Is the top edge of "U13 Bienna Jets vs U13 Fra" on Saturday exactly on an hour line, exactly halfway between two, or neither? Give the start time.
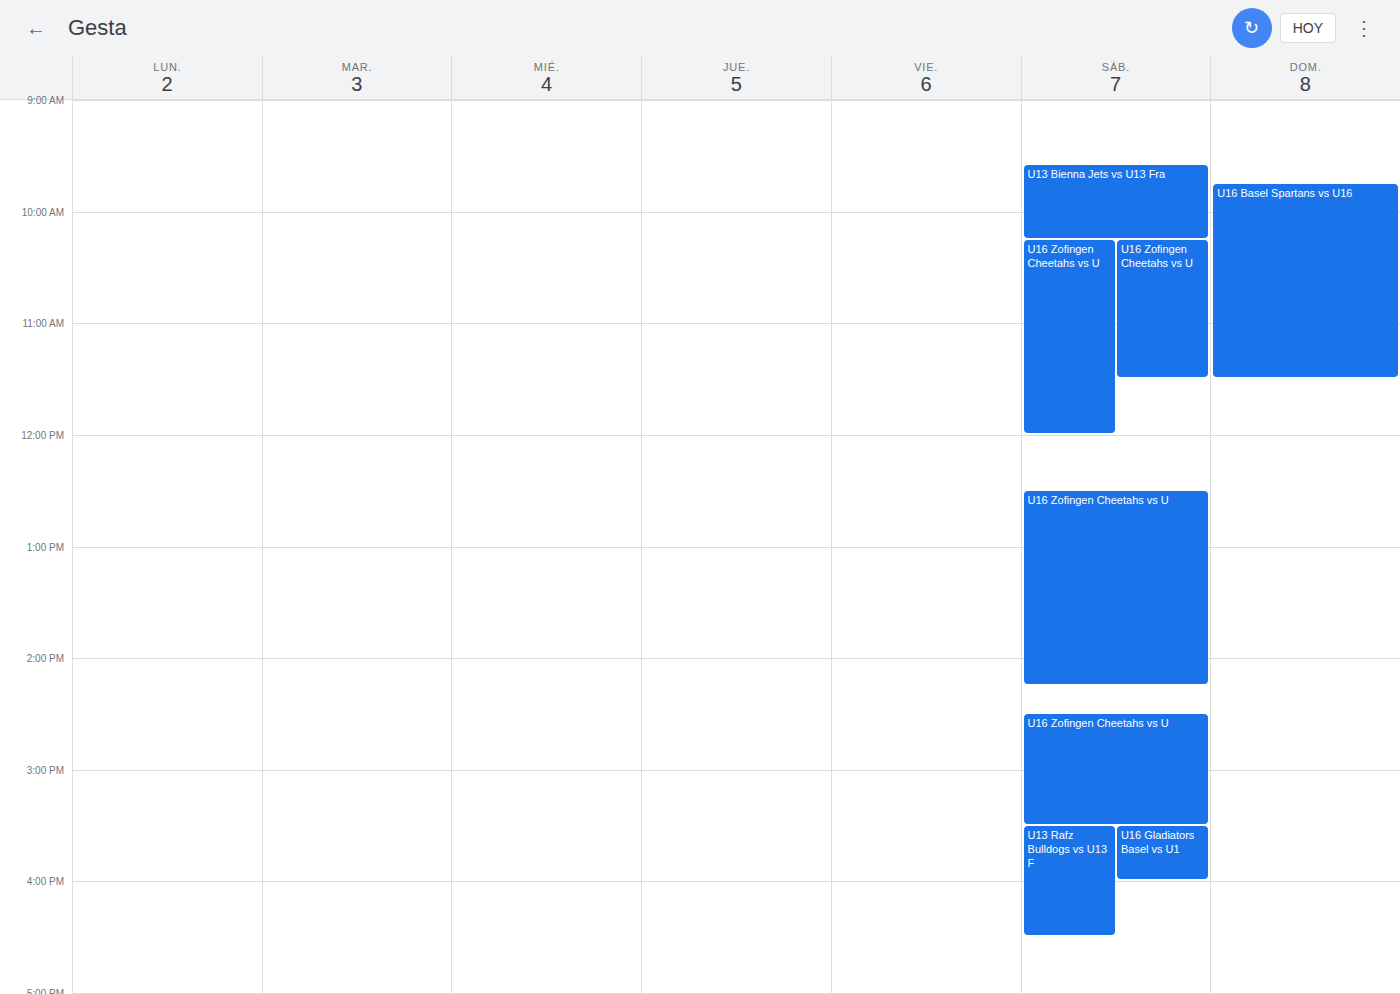
09:35 -- neither: 35 minutes below the 09:00 line and 25 minutes above the 10:00 line.